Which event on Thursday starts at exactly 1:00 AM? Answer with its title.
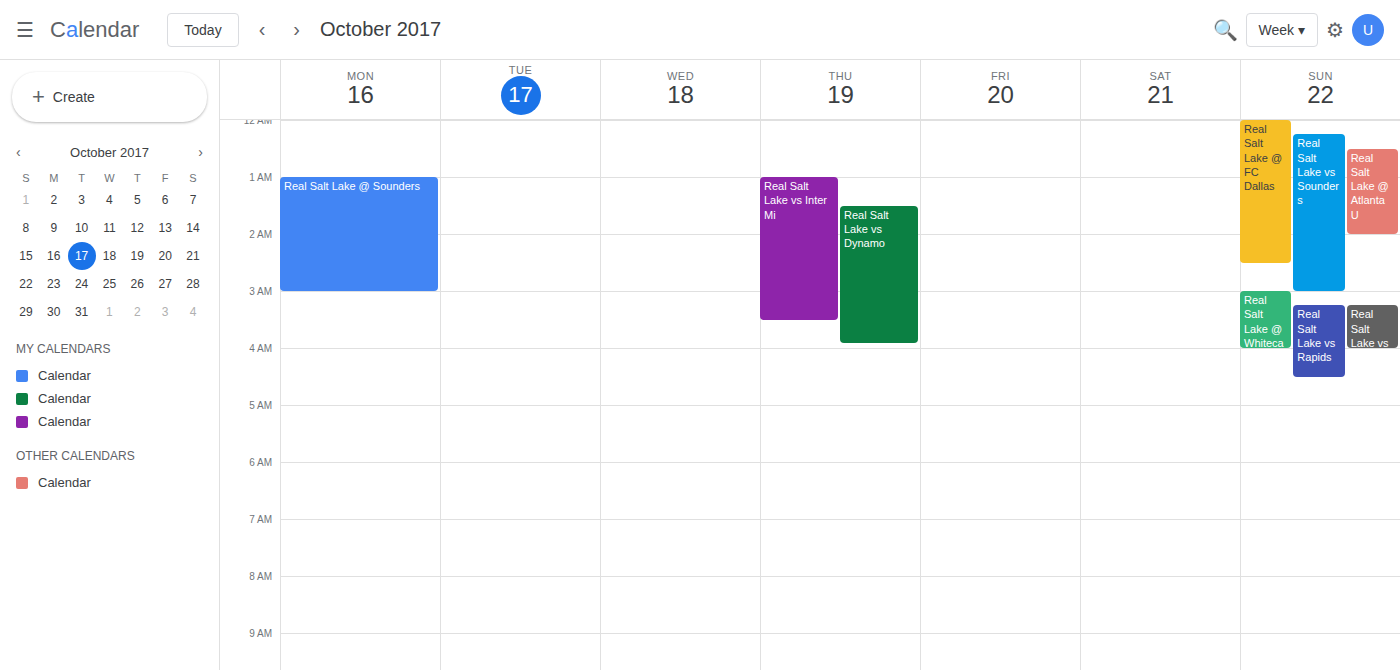
"Real Salt Lake vs Inter Mi"